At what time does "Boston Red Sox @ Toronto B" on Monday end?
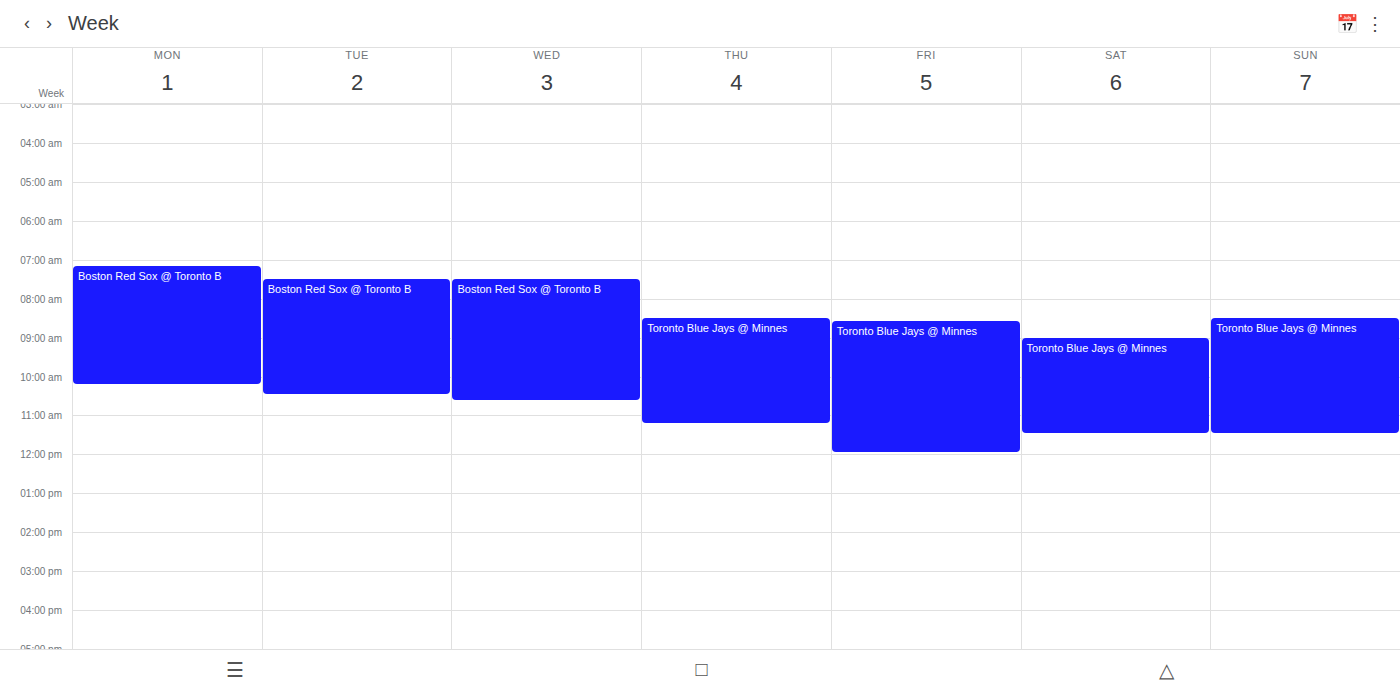
10:15 AM